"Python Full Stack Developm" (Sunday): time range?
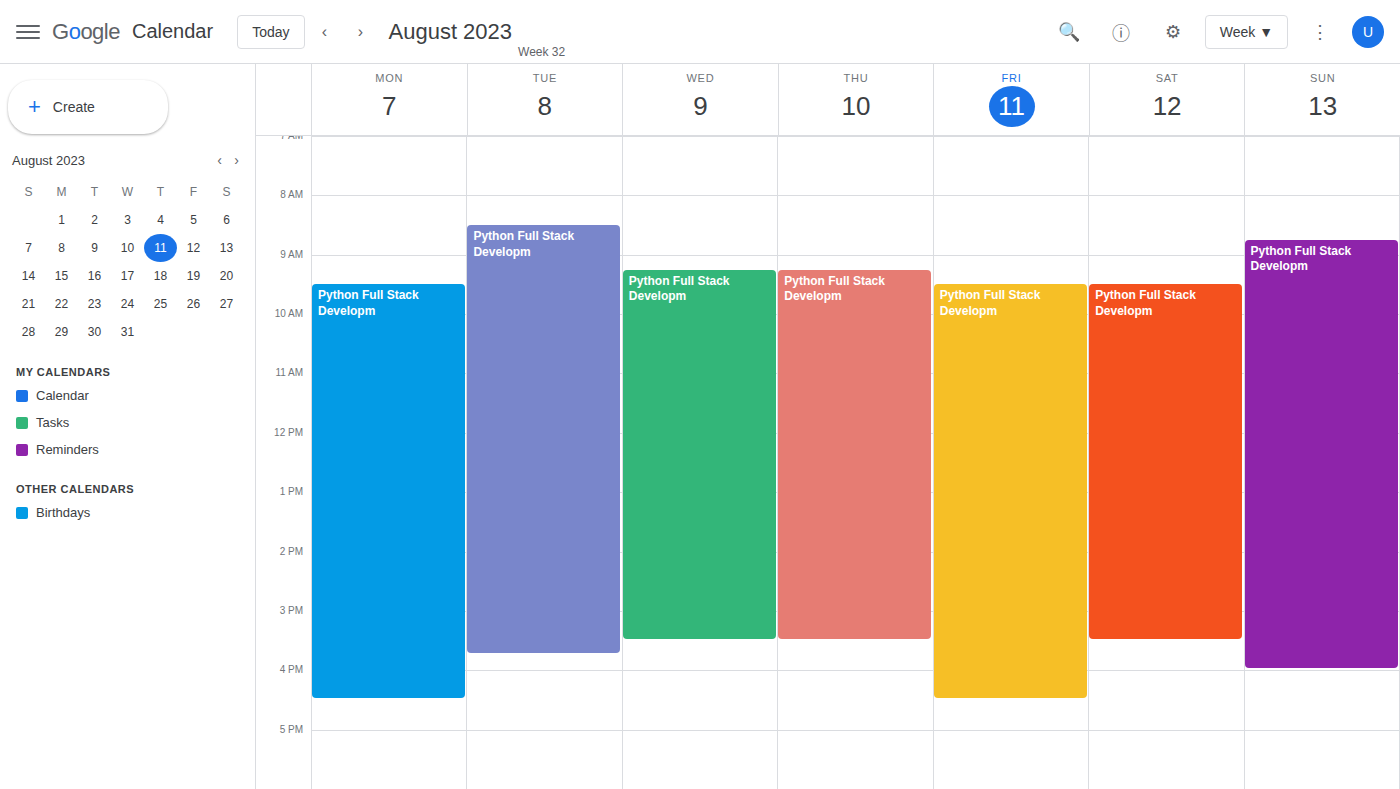
8:45 AM to 4:00 PM